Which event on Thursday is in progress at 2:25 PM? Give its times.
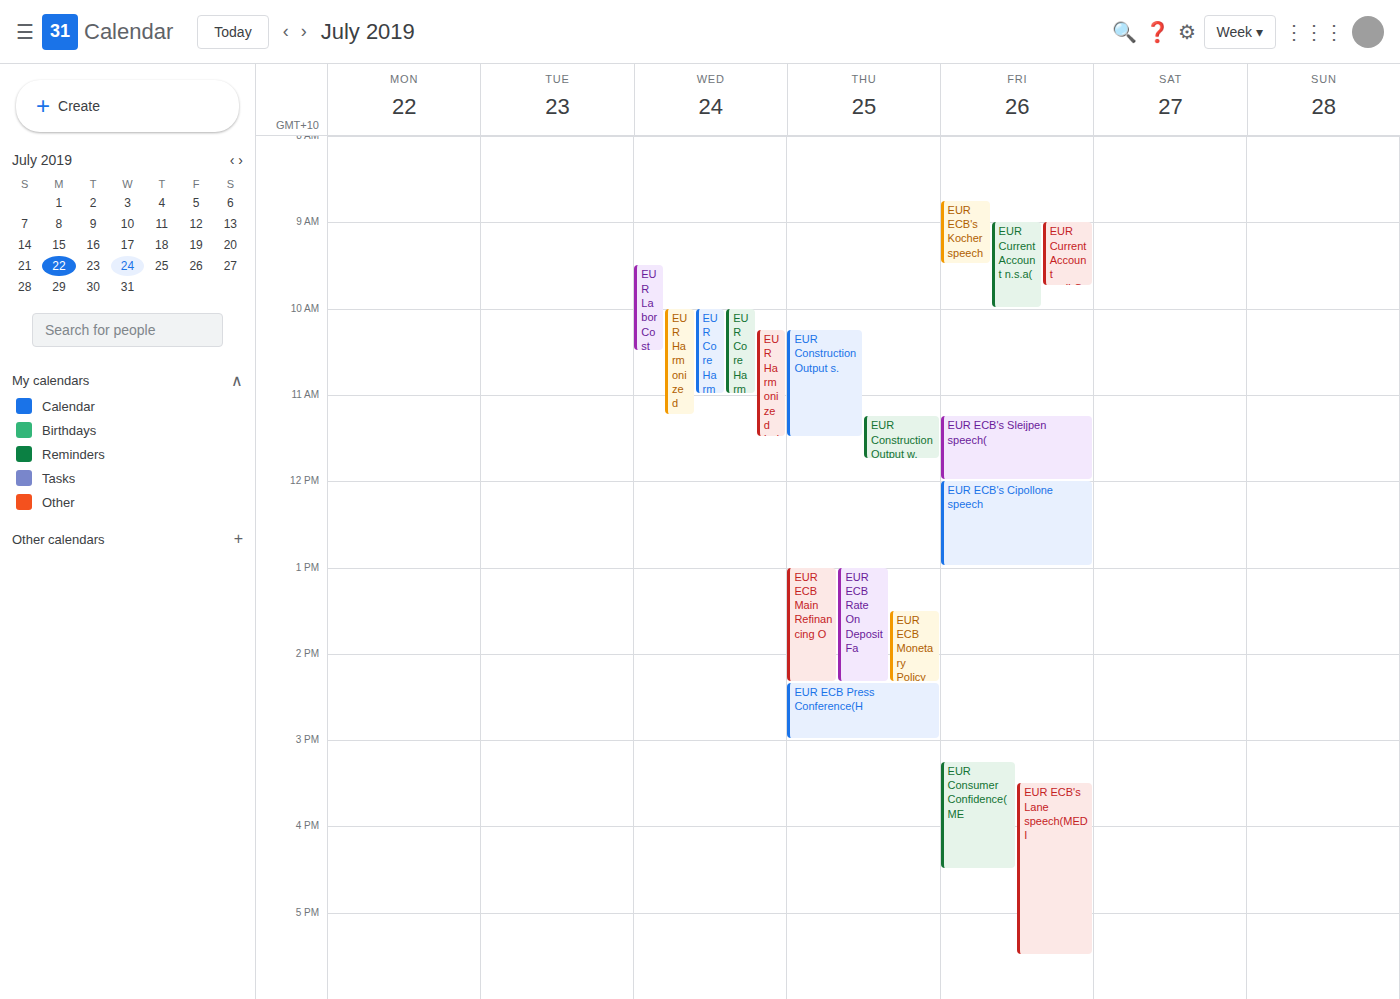
"EUR ECB Press Conference(H", 2:20 PM to 3:00 PM